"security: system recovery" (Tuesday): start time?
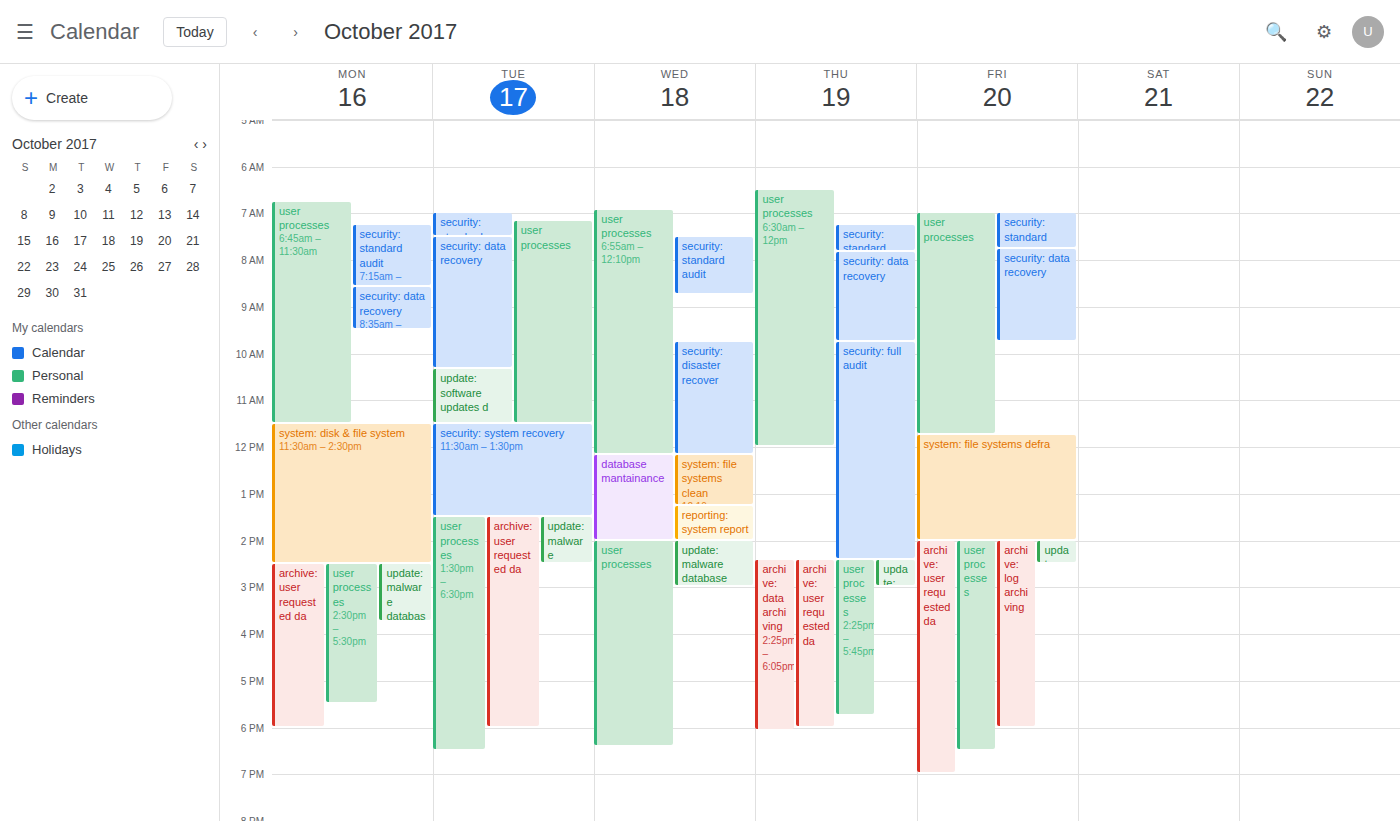
11:30 AM